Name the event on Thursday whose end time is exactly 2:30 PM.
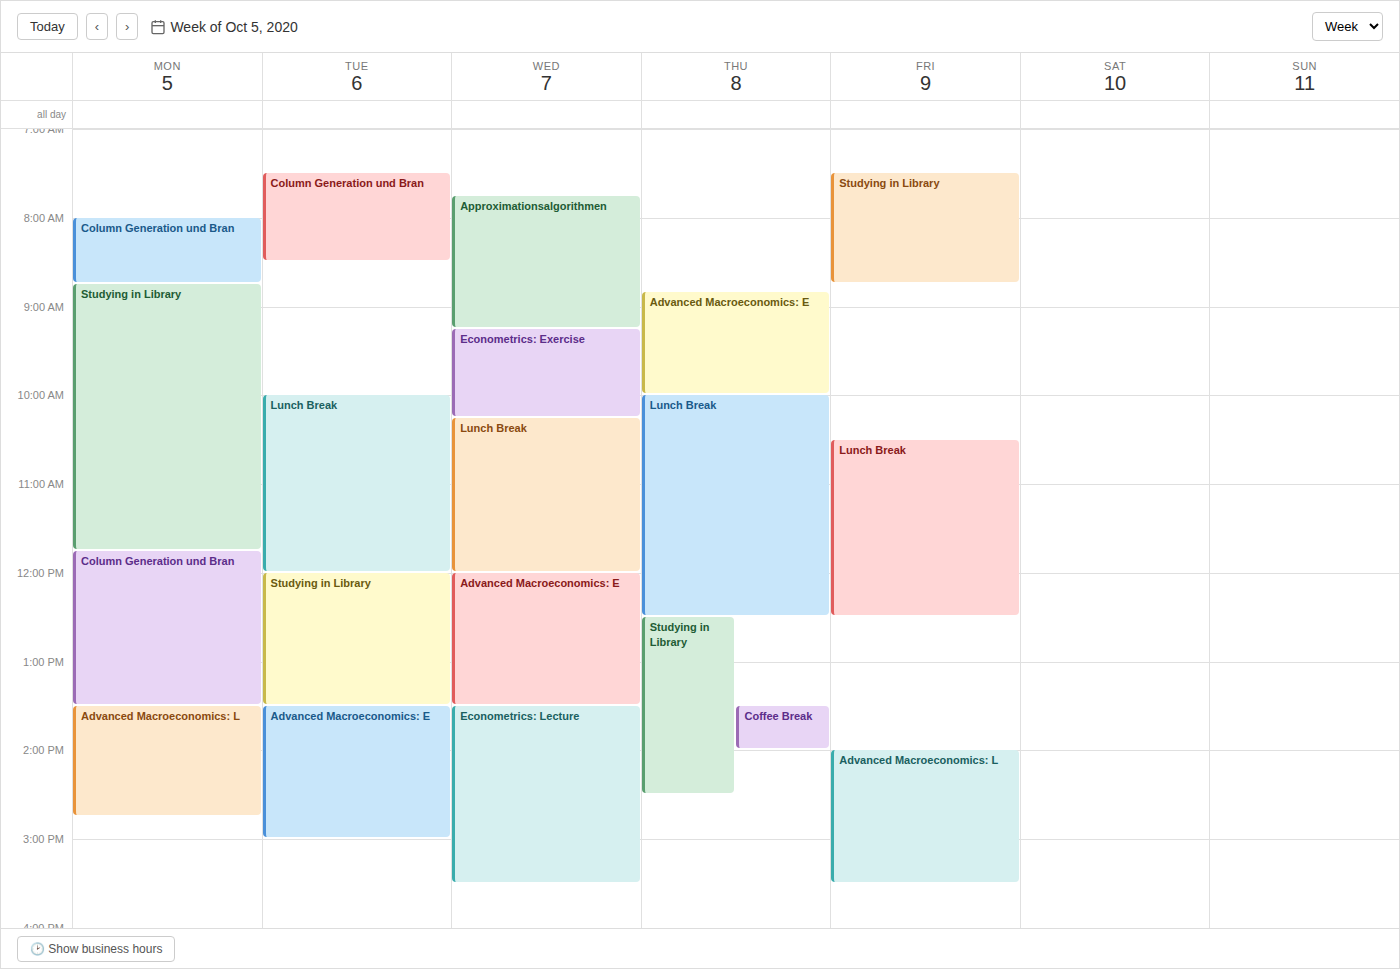
"Studying in Library"